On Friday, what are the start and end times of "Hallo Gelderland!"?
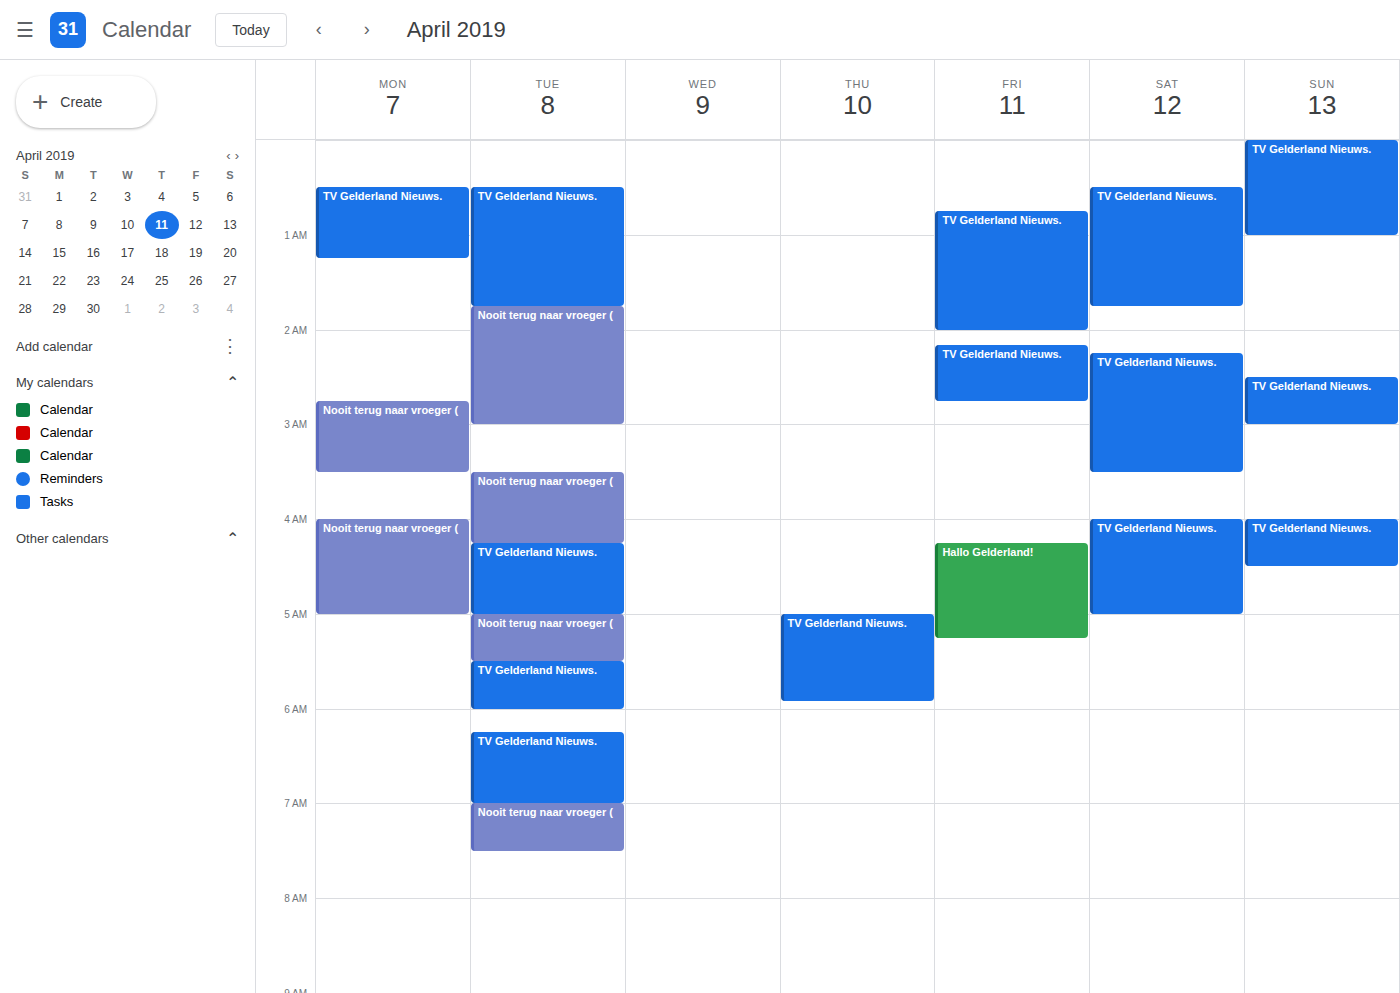
4:15 AM to 5:15 AM